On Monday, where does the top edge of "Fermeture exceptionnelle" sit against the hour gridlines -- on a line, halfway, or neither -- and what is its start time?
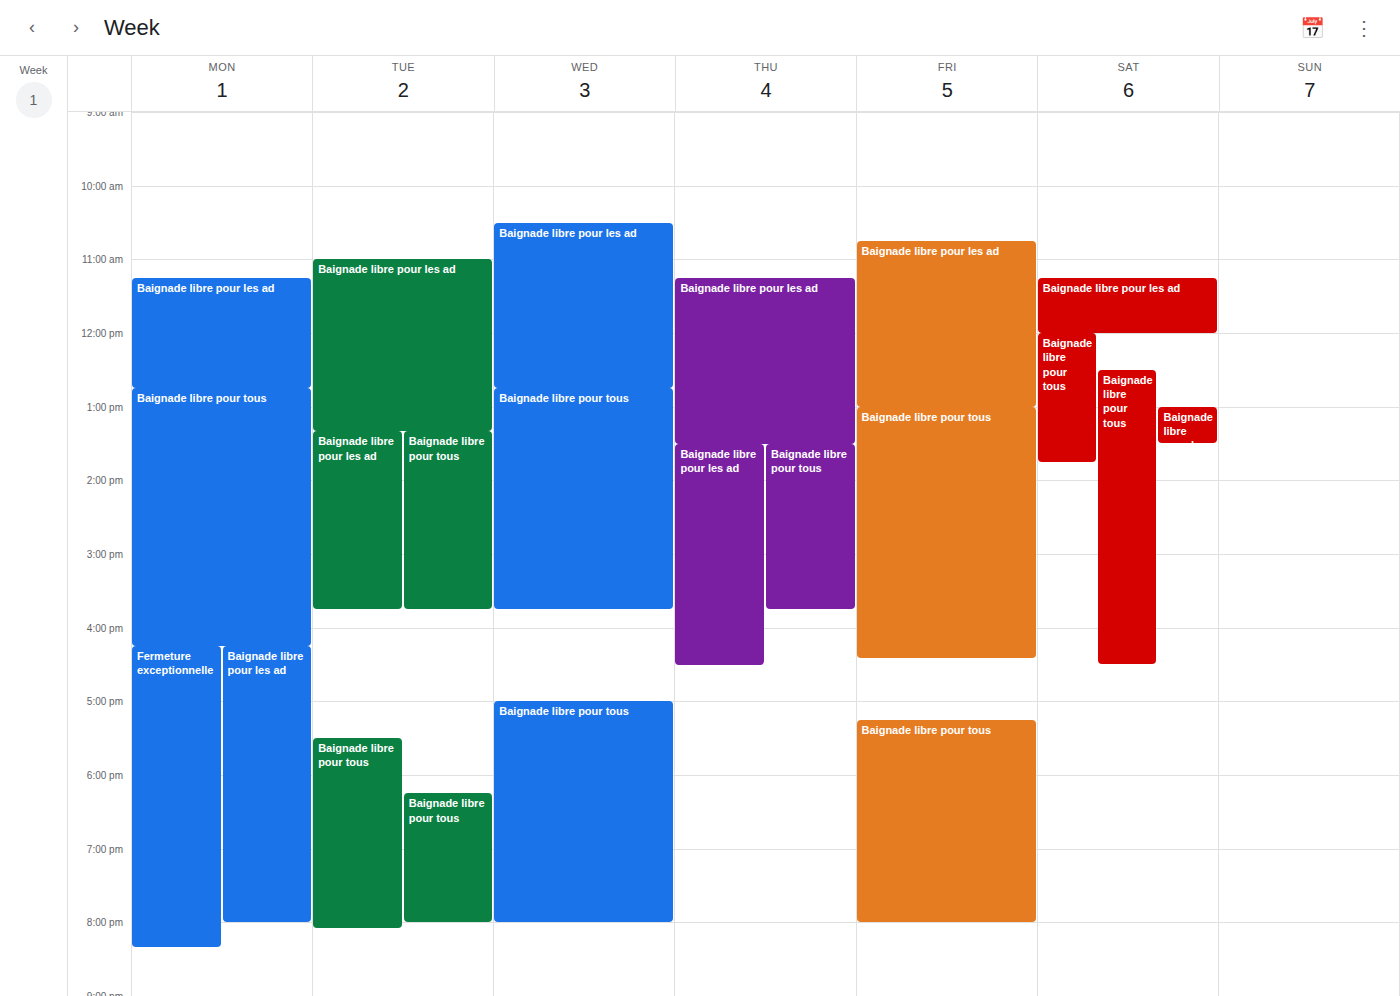
4:15 PM -- neither: a quarter of the way from the 4 PM line to the 5 PM line.